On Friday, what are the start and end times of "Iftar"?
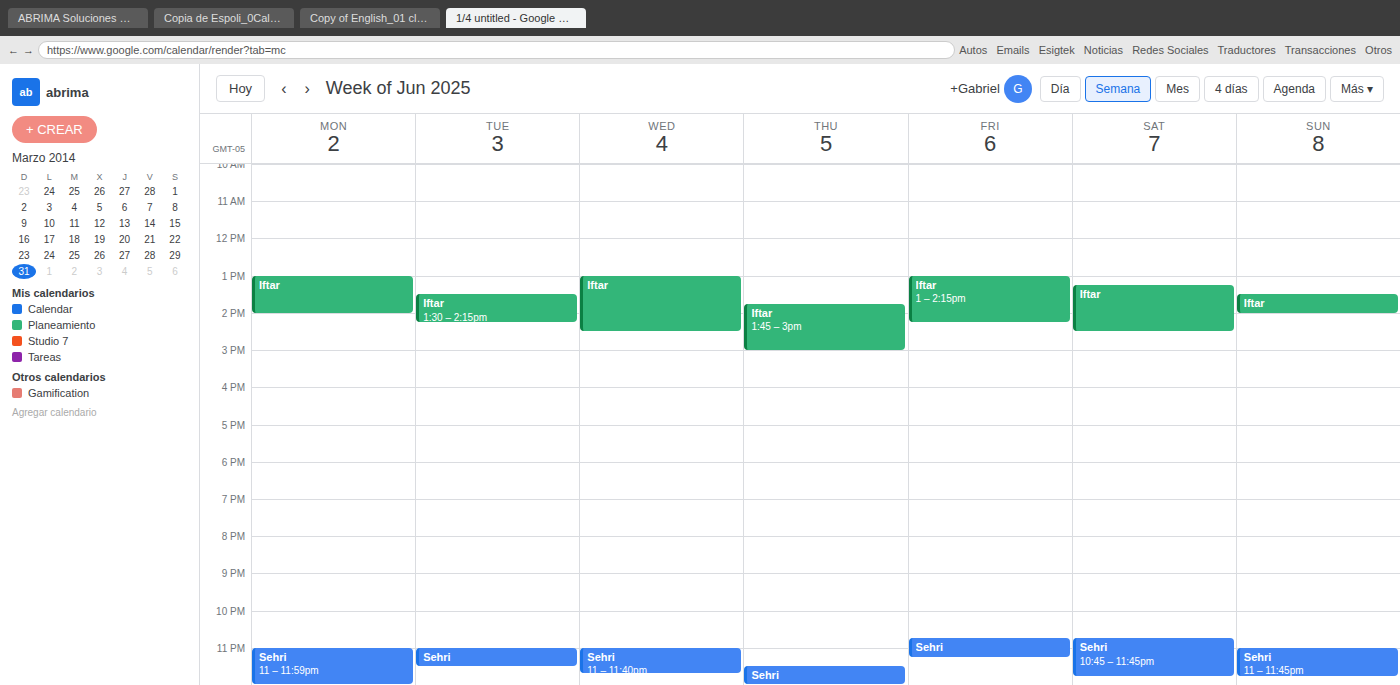
1:00 PM to 2:15 PM